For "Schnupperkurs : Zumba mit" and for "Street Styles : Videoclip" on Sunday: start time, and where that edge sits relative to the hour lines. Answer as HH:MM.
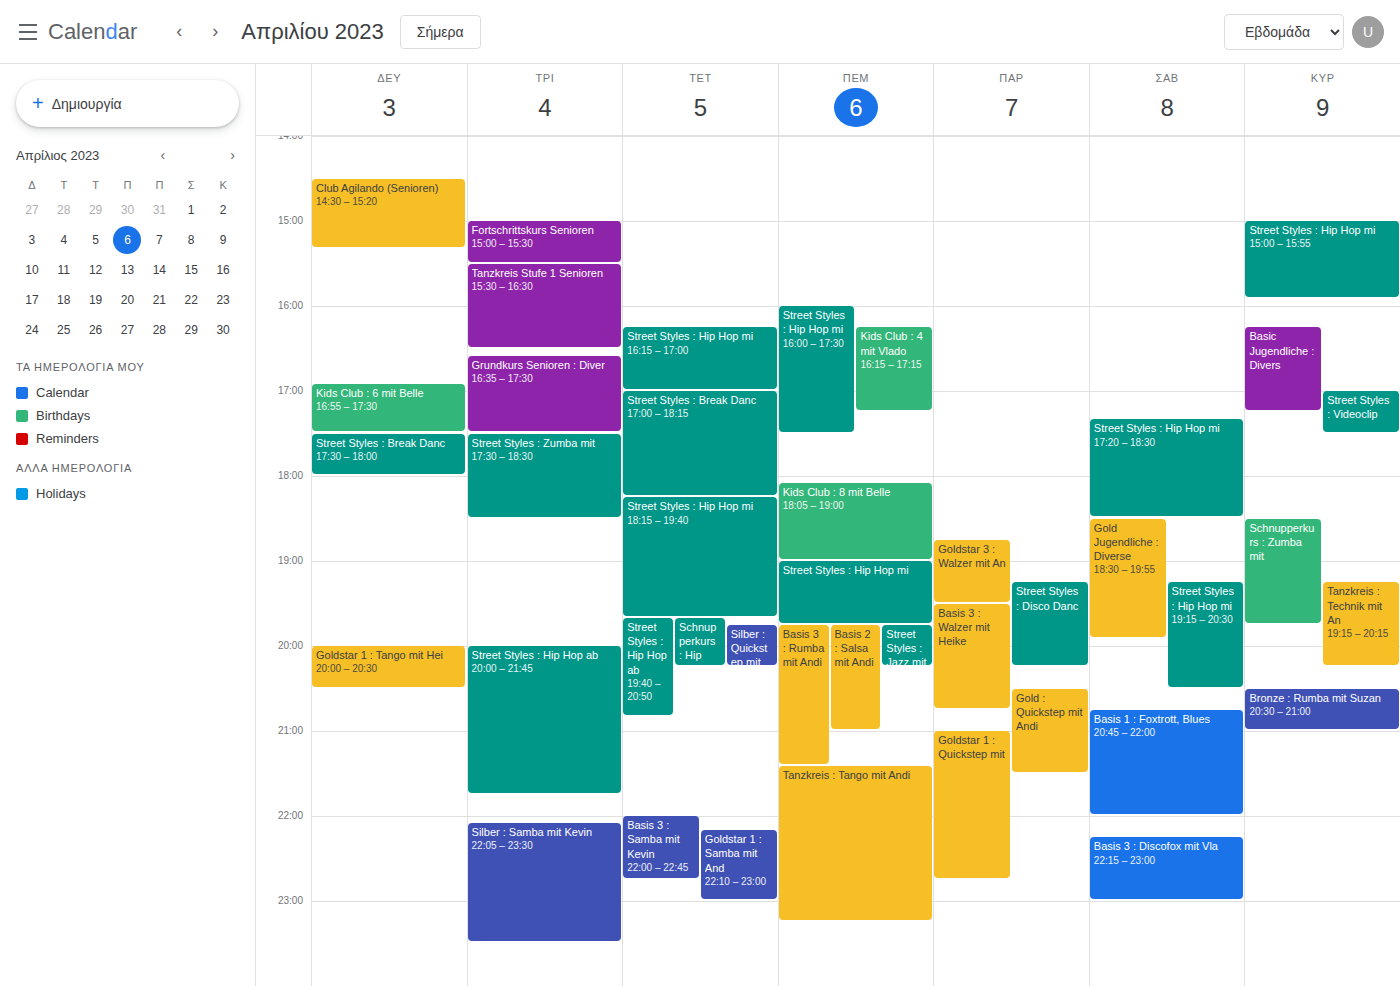
"Schnupperkurs : Zumba mit": 18:30, halfway between the 18:00 and 19:00 lines. "Street Styles : Videoclip": 17:00, exactly on the 17:00 line.